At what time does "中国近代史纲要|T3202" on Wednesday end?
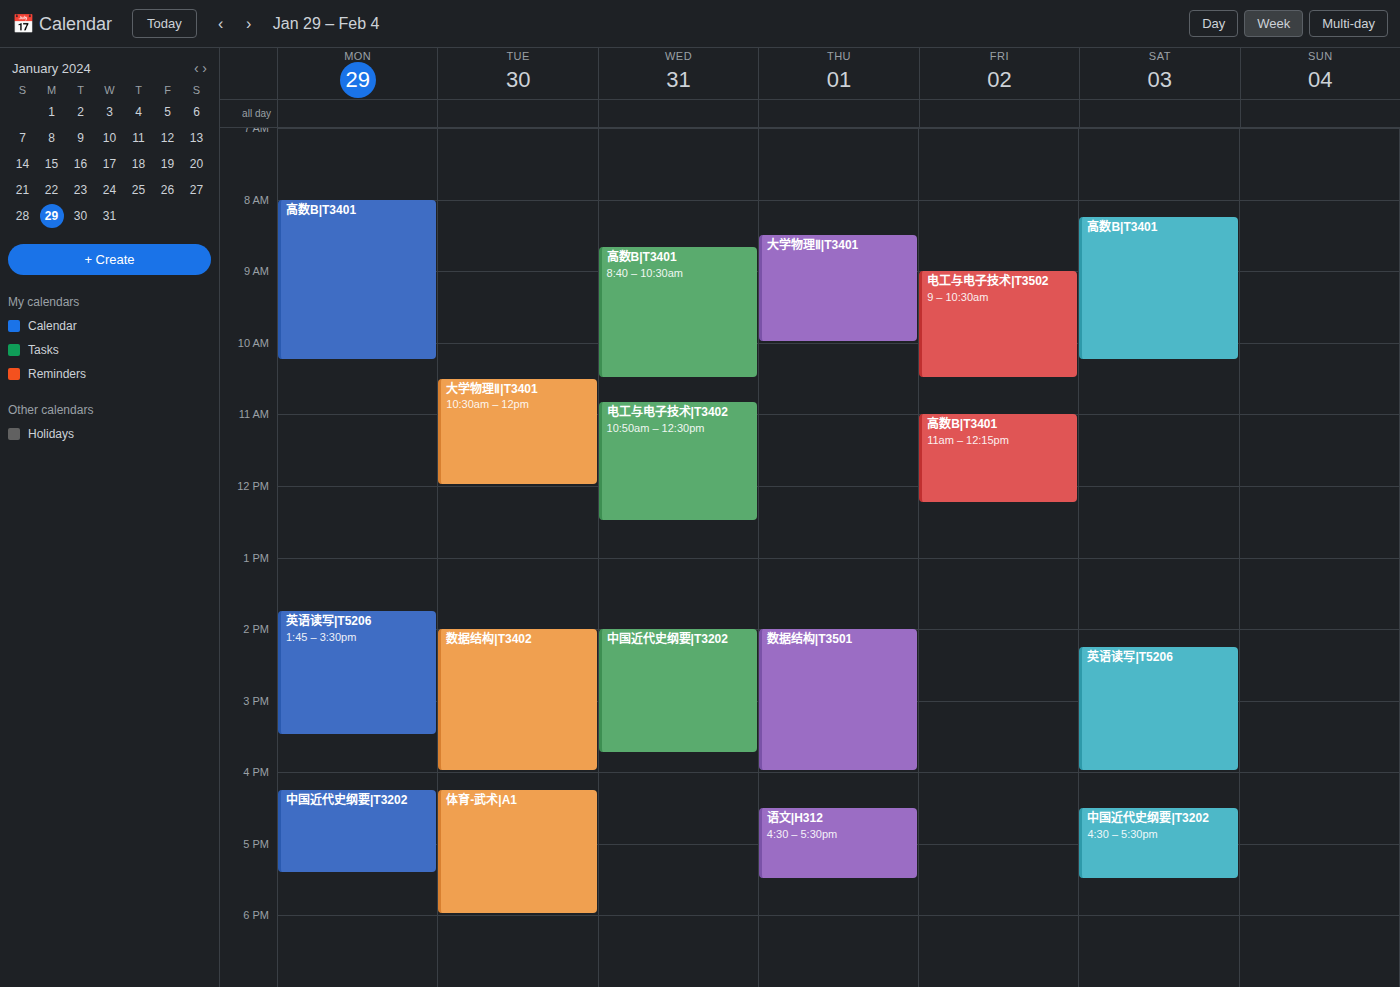
3:45 PM